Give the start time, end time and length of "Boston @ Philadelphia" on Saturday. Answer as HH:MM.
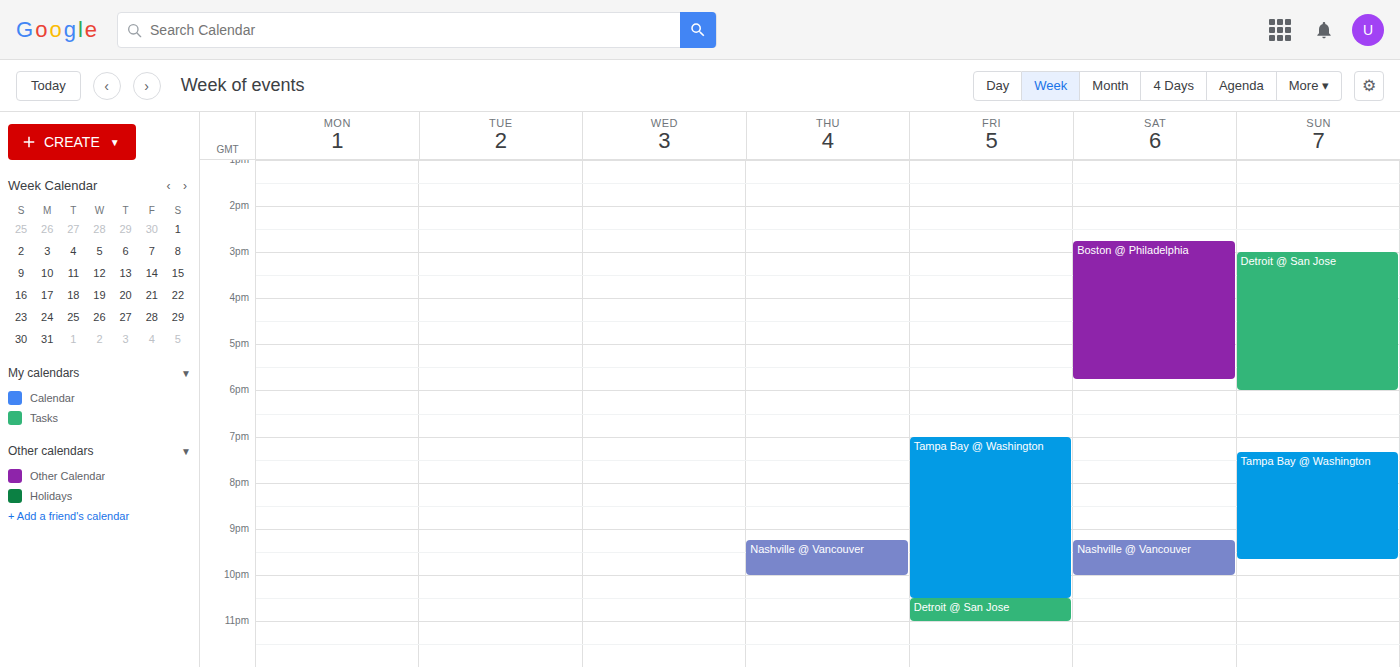
14:45 to 17:45, 3 hours